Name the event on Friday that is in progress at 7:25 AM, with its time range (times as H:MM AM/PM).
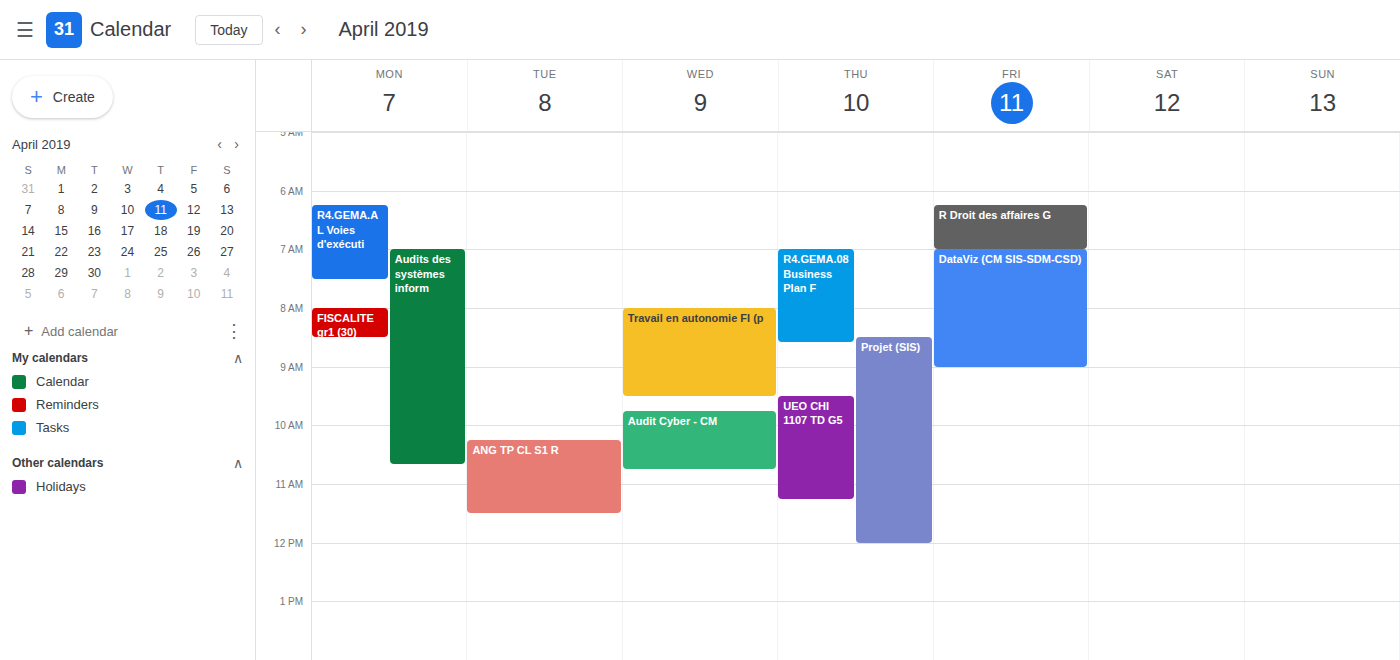
"DataViz (CM SIS-SDM-CSD)", 7:00 AM to 9:00 AM